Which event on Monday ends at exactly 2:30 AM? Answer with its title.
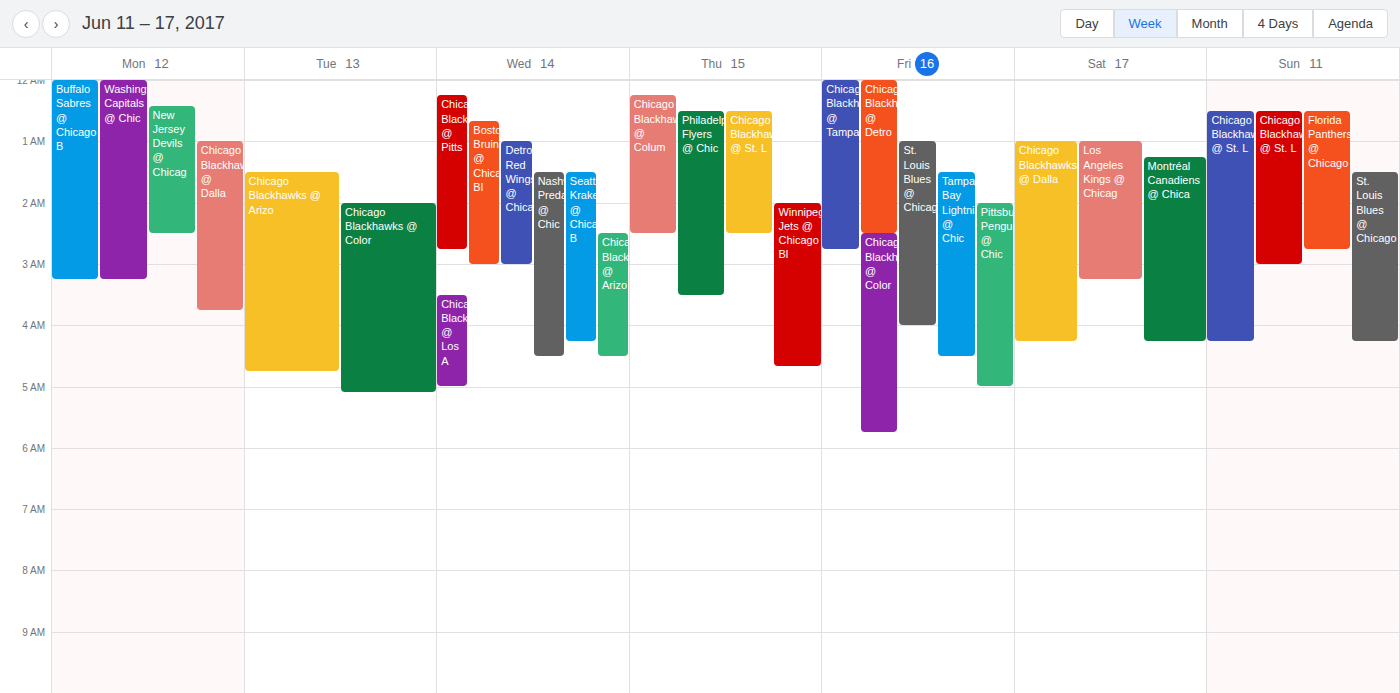
"New Jersey Devils @ Chicag"